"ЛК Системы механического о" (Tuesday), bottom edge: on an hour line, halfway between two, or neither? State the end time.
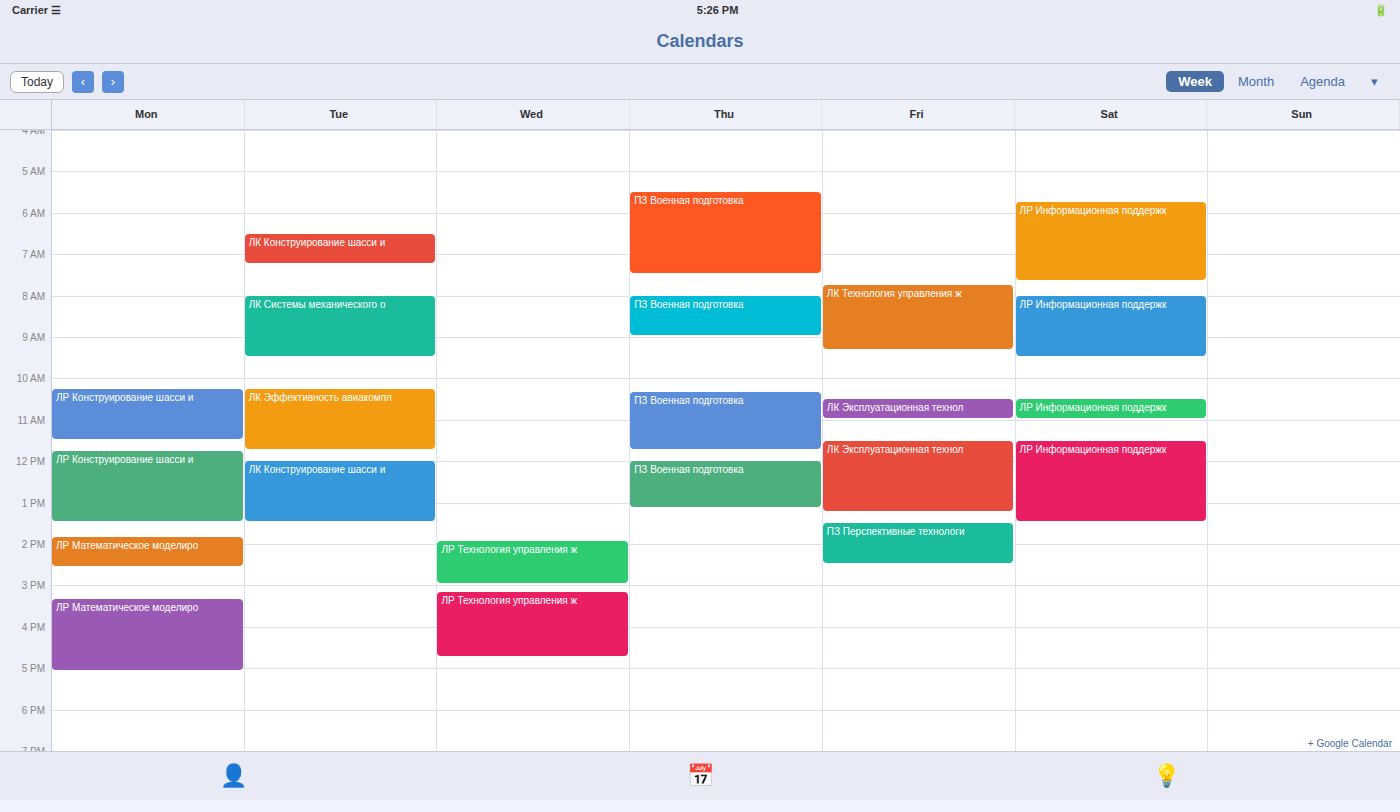
9:30 AM -- halfway between the 9 AM and 10 AM lines.